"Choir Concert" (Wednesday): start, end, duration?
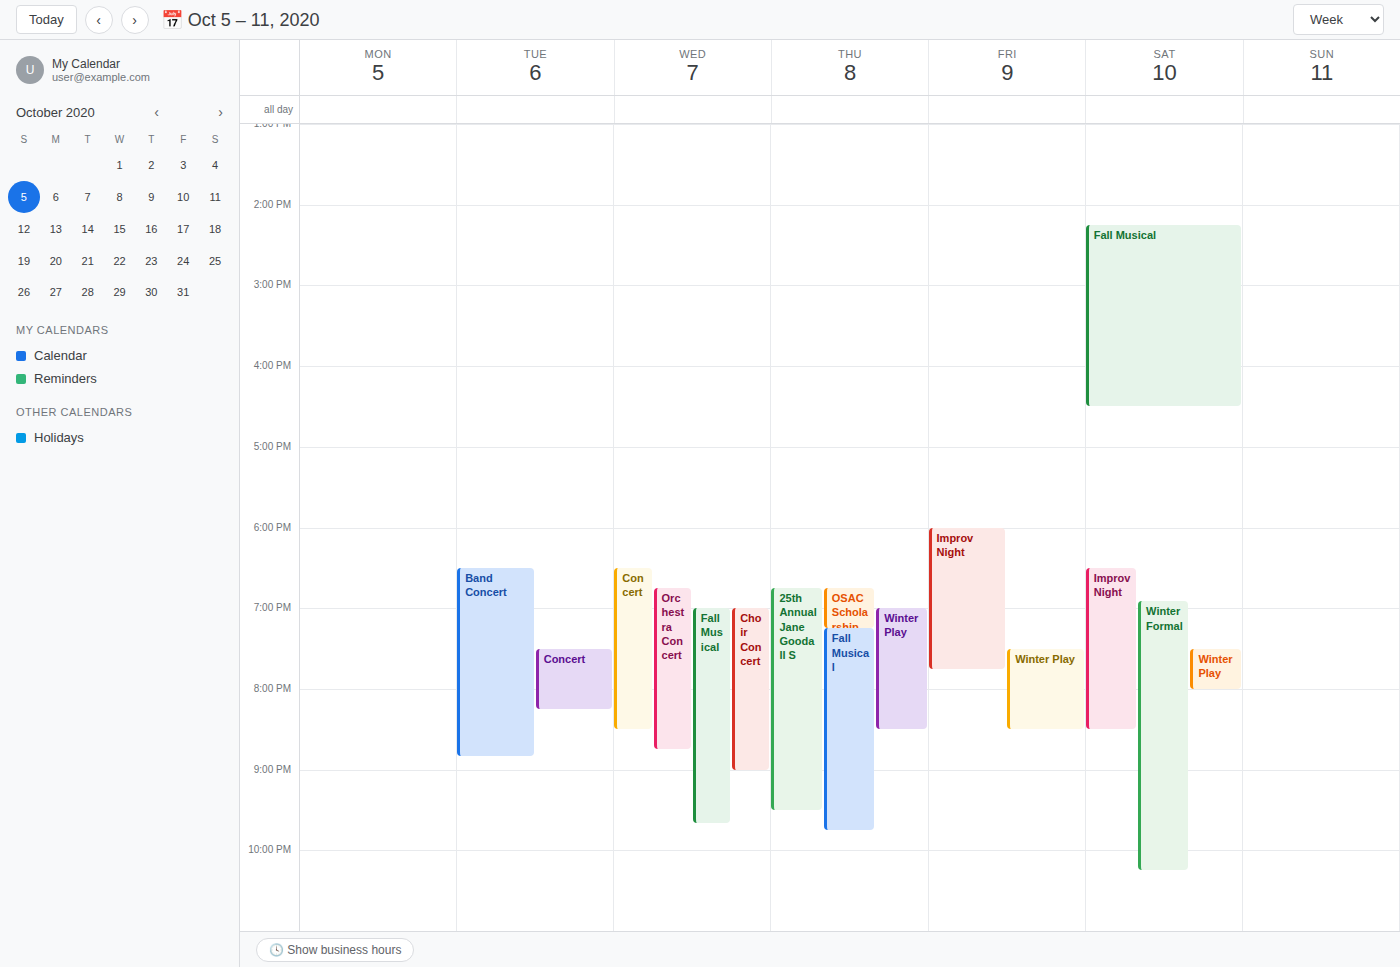
7:00 PM to 9:00 PM, 2 hours